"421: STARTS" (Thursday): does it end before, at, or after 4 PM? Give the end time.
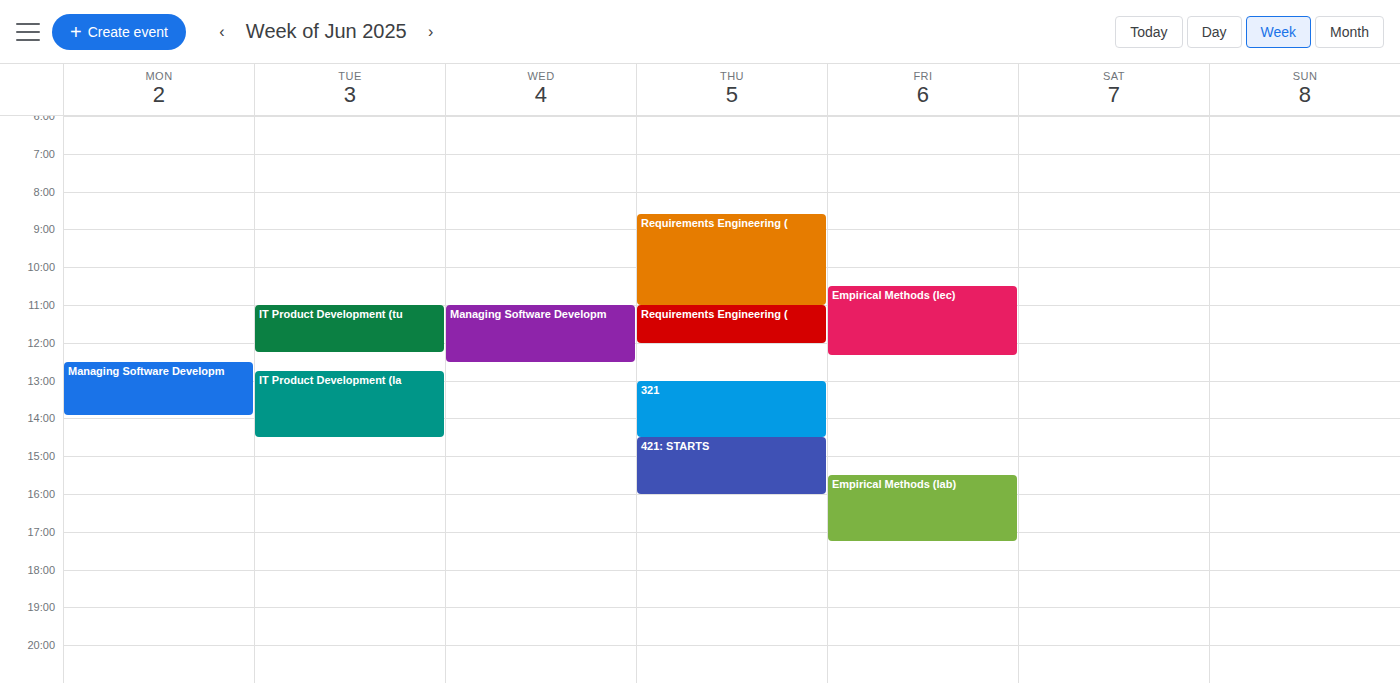
4:00 PM -- exactly at 4 PM, on the 4 PM line.